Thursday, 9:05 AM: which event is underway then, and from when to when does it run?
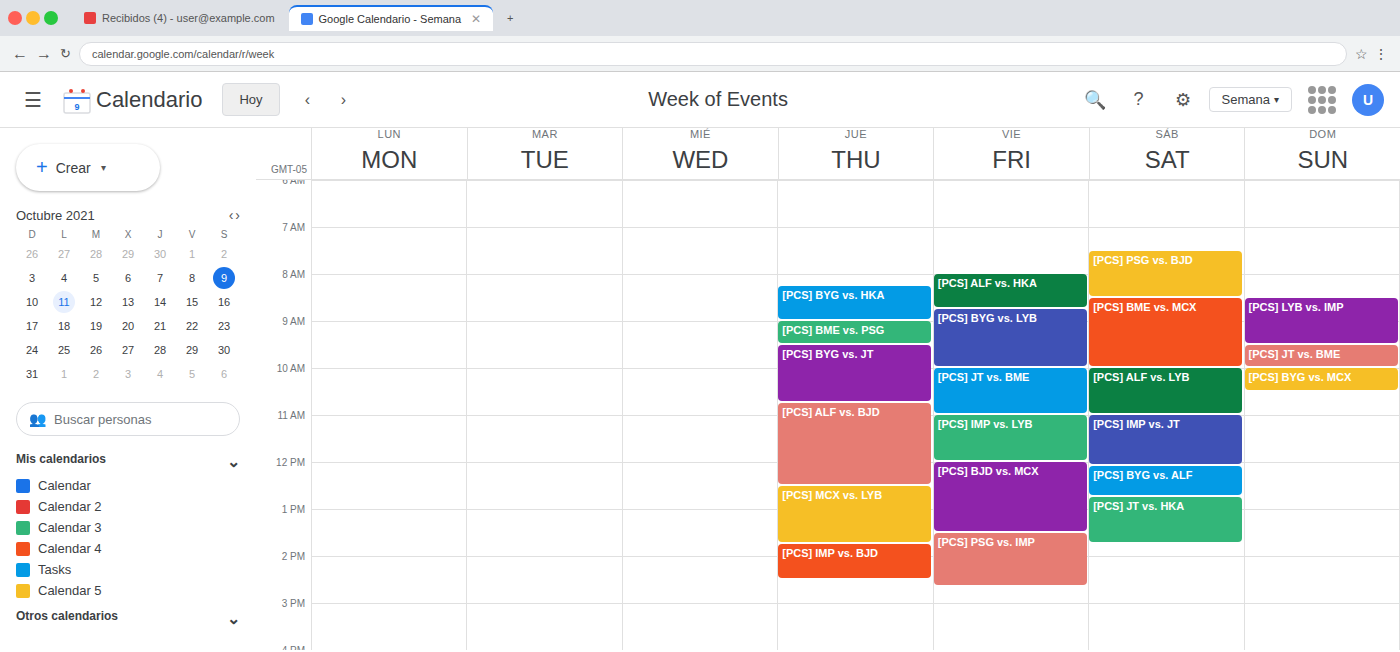
"[PCS] BME vs. PSG", 9:00 AM to 9:30 AM